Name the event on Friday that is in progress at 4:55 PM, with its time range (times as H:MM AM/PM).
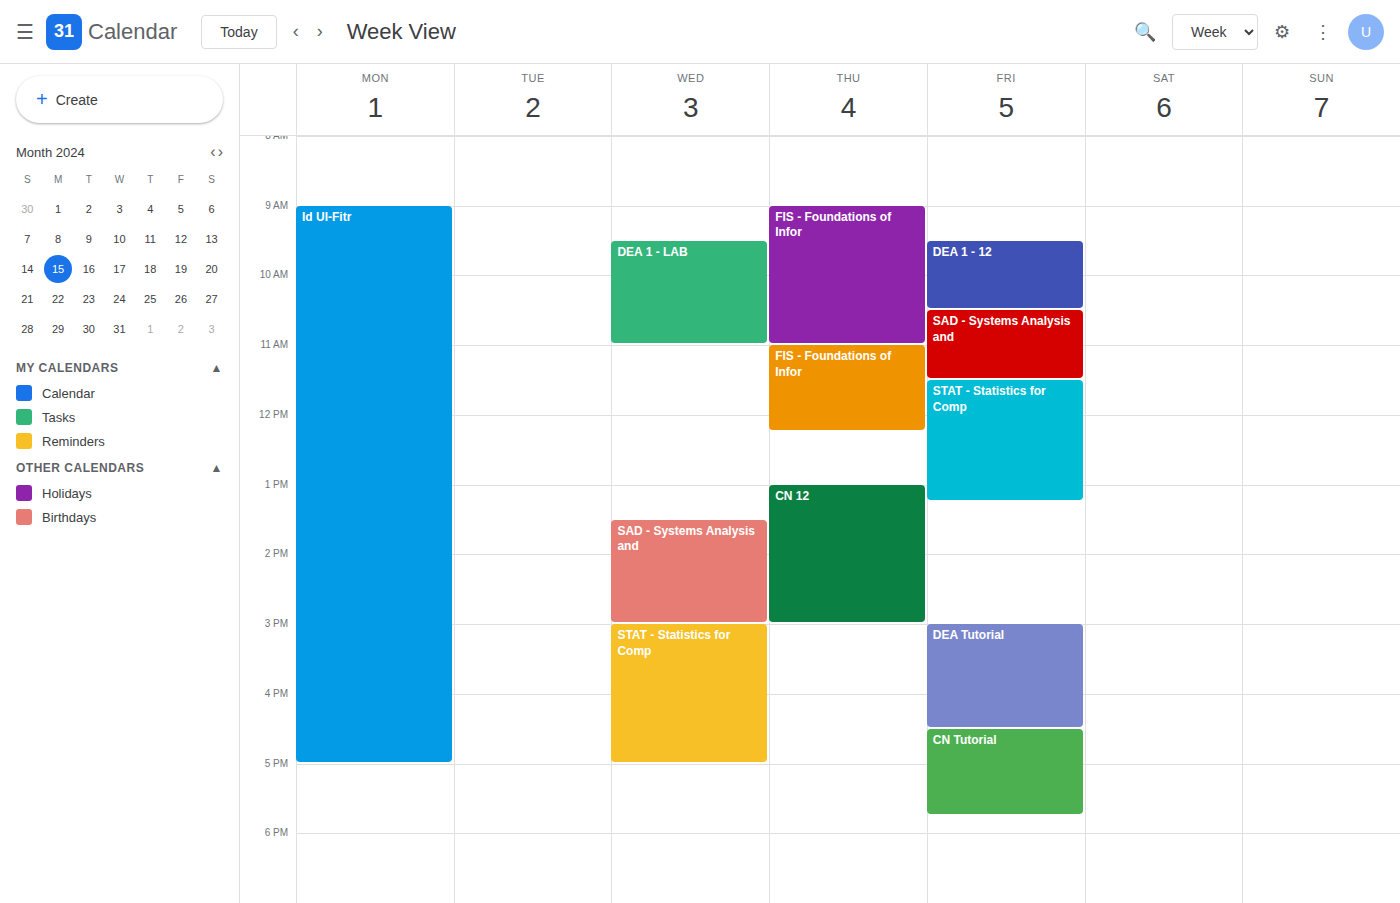
"CN Tutorial", 4:30 PM to 5:45 PM